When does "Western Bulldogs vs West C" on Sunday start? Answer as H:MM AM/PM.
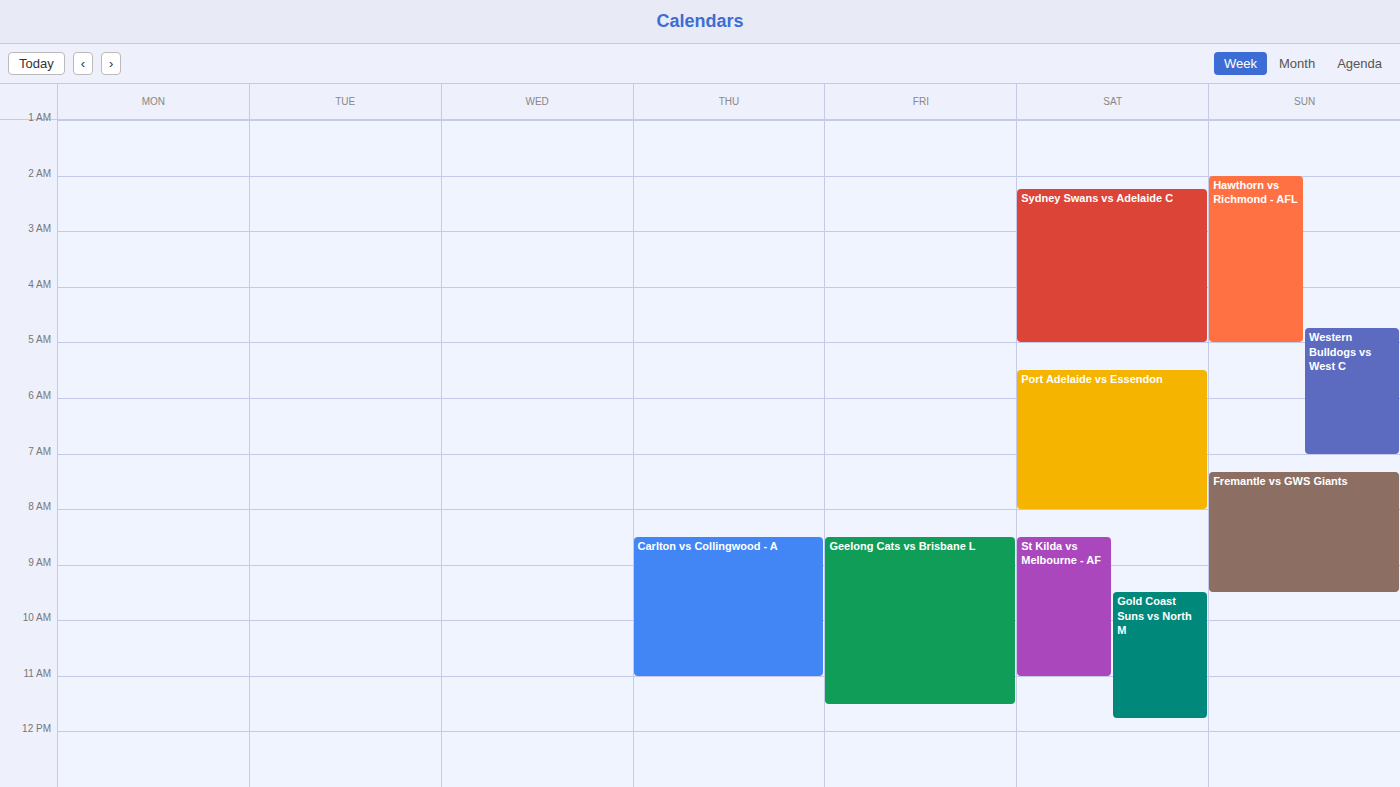
4:45 AM